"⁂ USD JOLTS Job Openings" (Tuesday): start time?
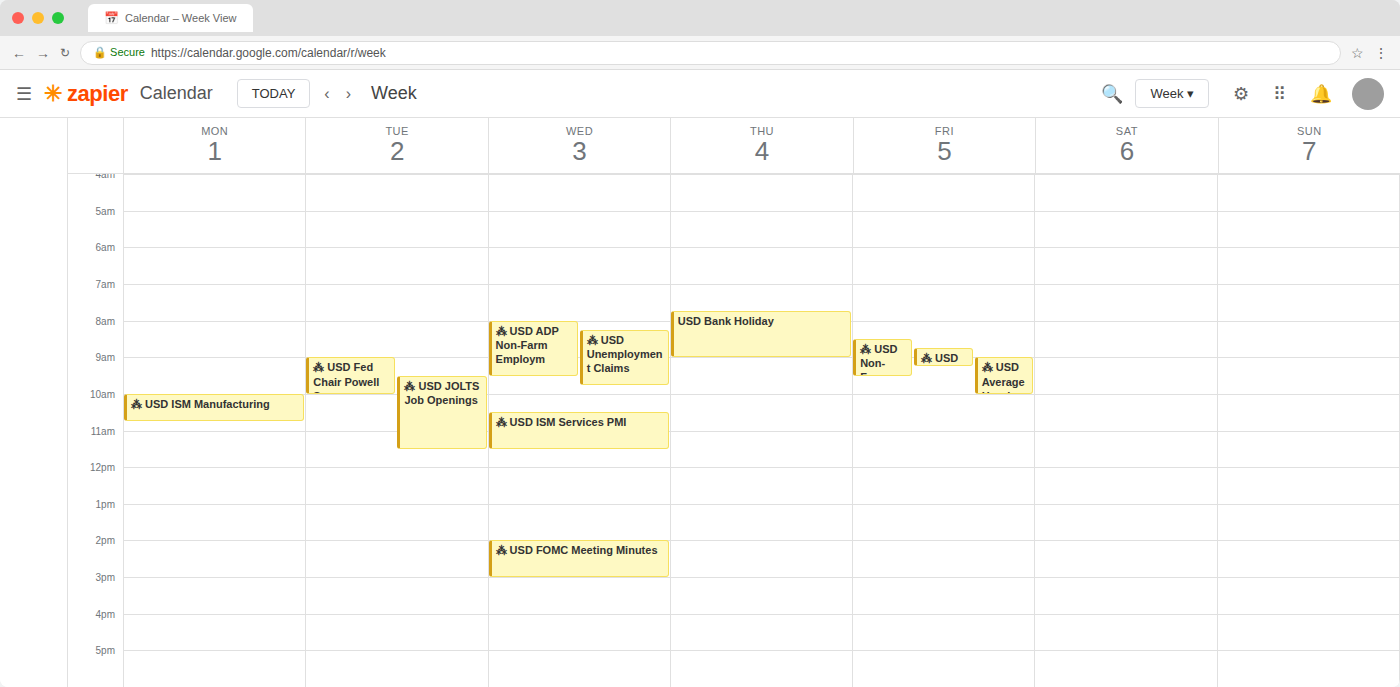
9:30 AM